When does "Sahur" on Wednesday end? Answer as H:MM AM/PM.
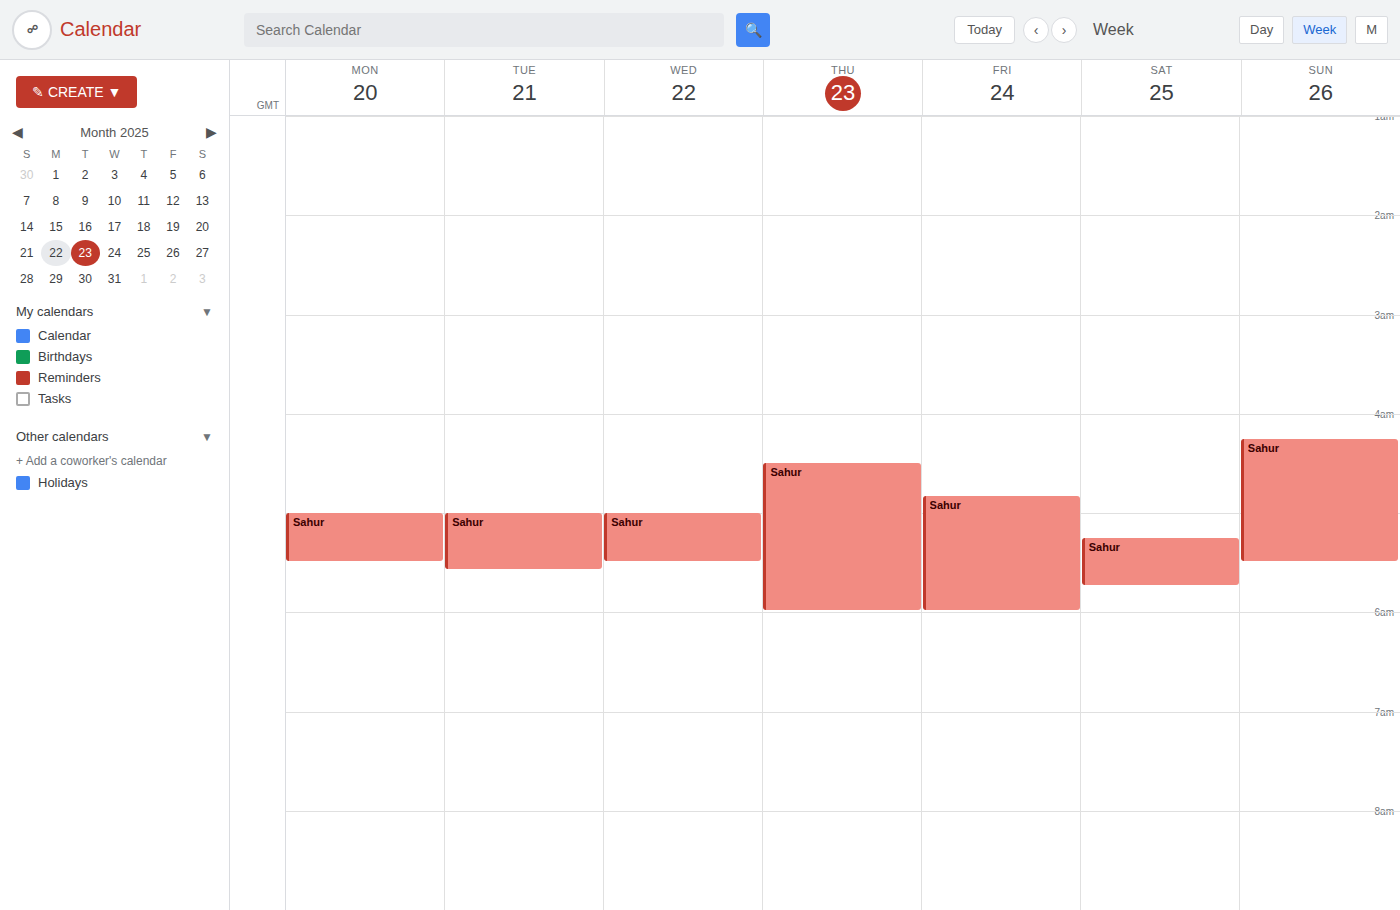
5:30 AM